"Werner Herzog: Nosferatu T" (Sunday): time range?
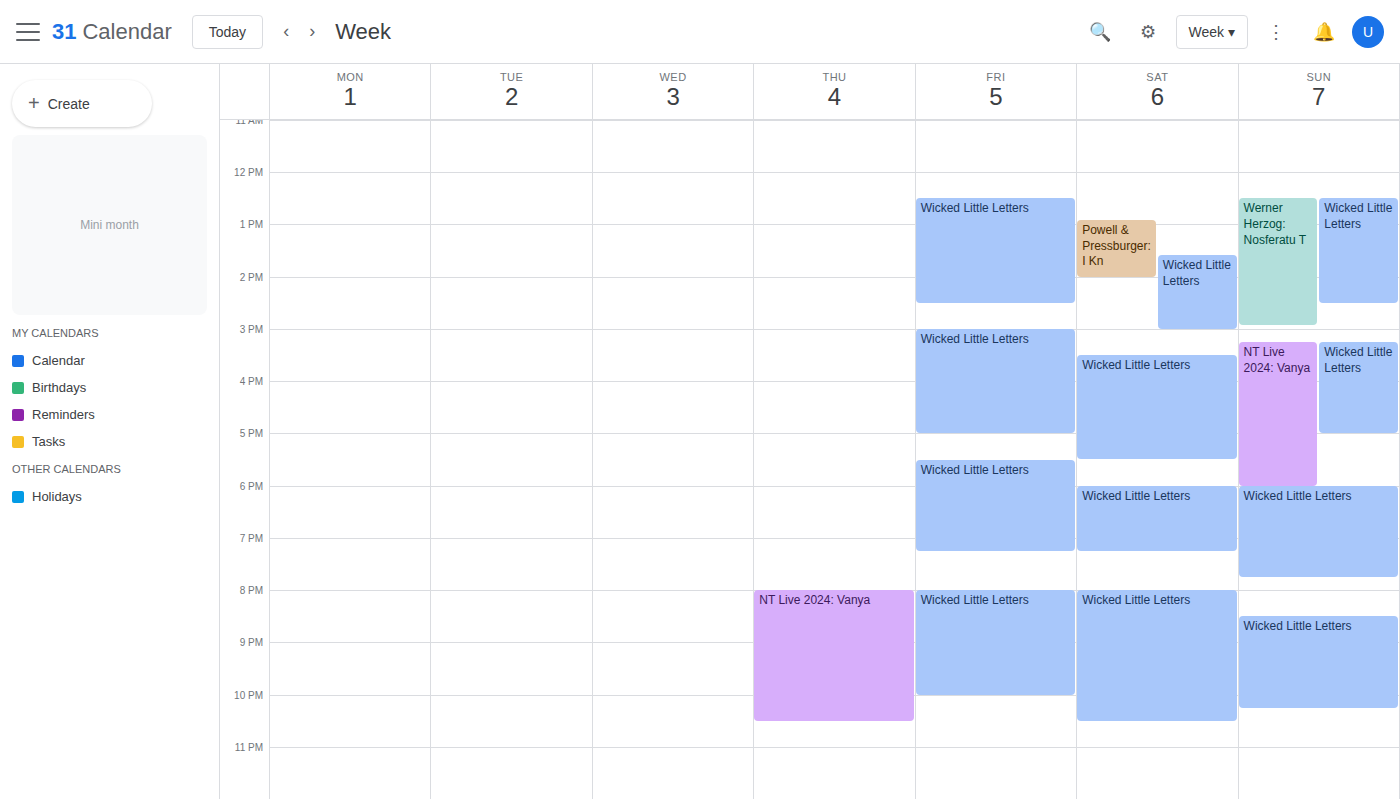
12:30 PM to 2:55 PM